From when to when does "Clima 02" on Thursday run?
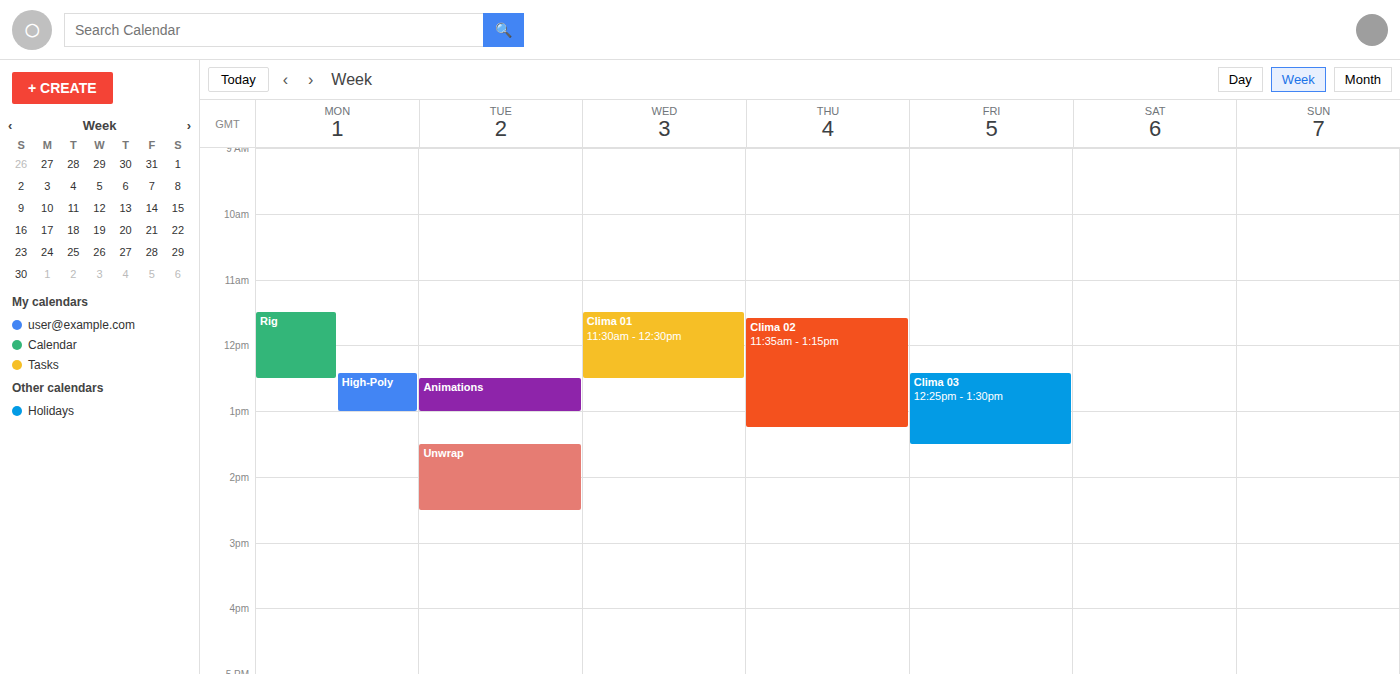
11:35 AM to 1:15 PM